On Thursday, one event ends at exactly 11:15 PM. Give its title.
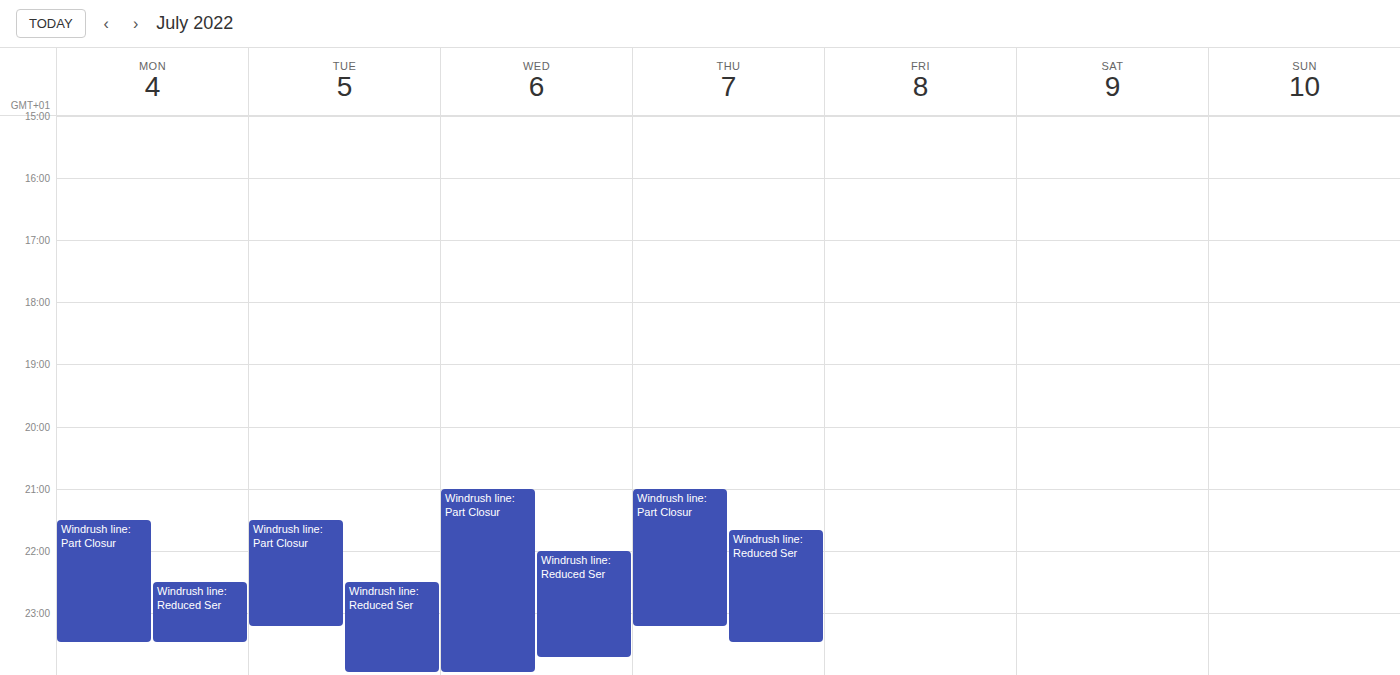
"Windrush line: Part Closur"